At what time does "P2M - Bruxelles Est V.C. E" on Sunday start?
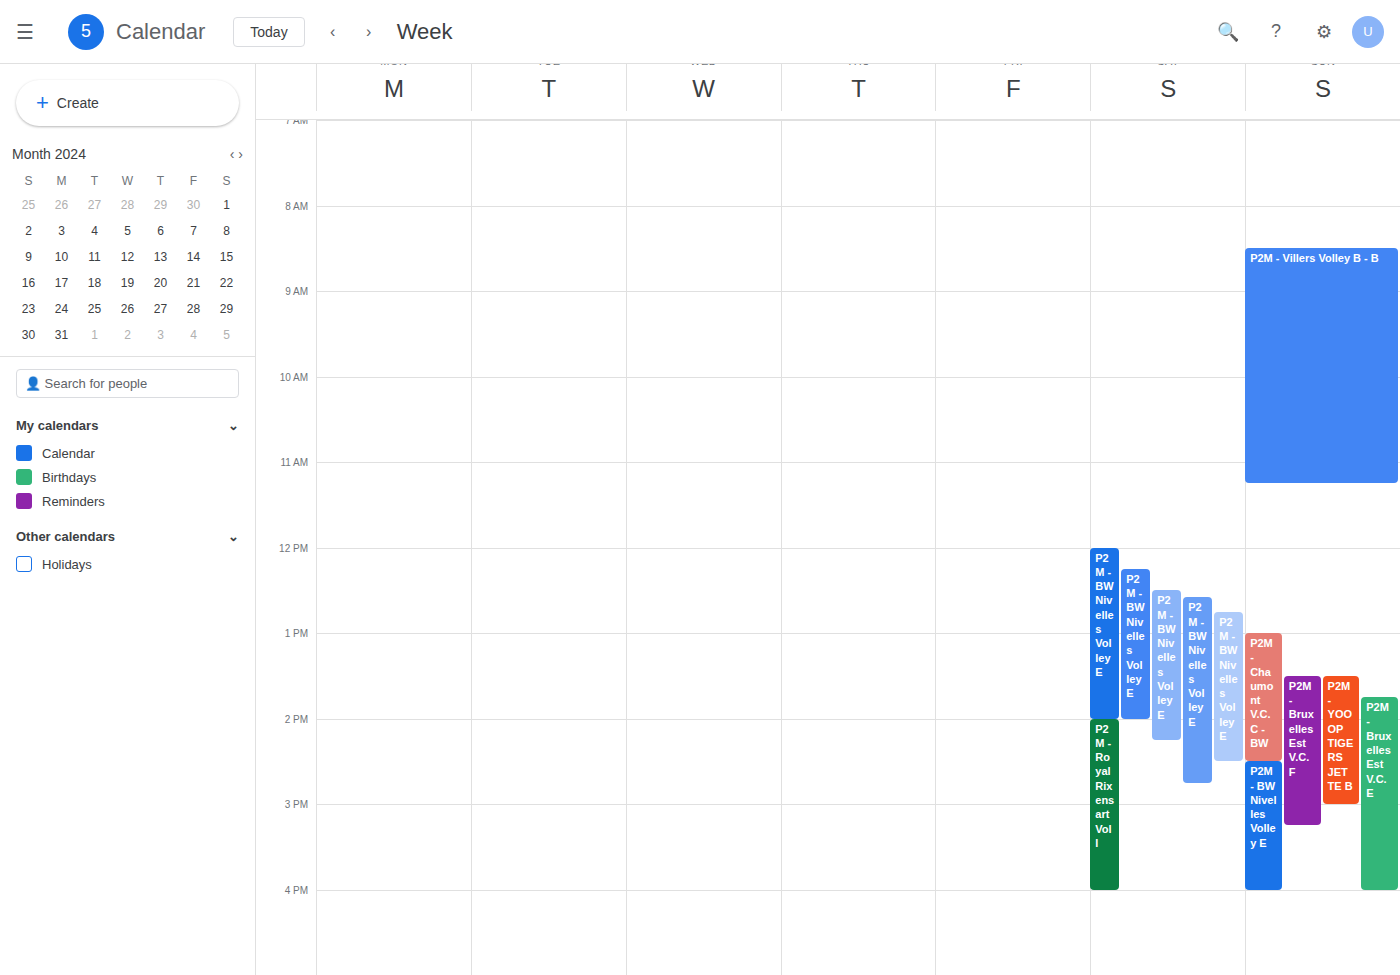
1:45 PM